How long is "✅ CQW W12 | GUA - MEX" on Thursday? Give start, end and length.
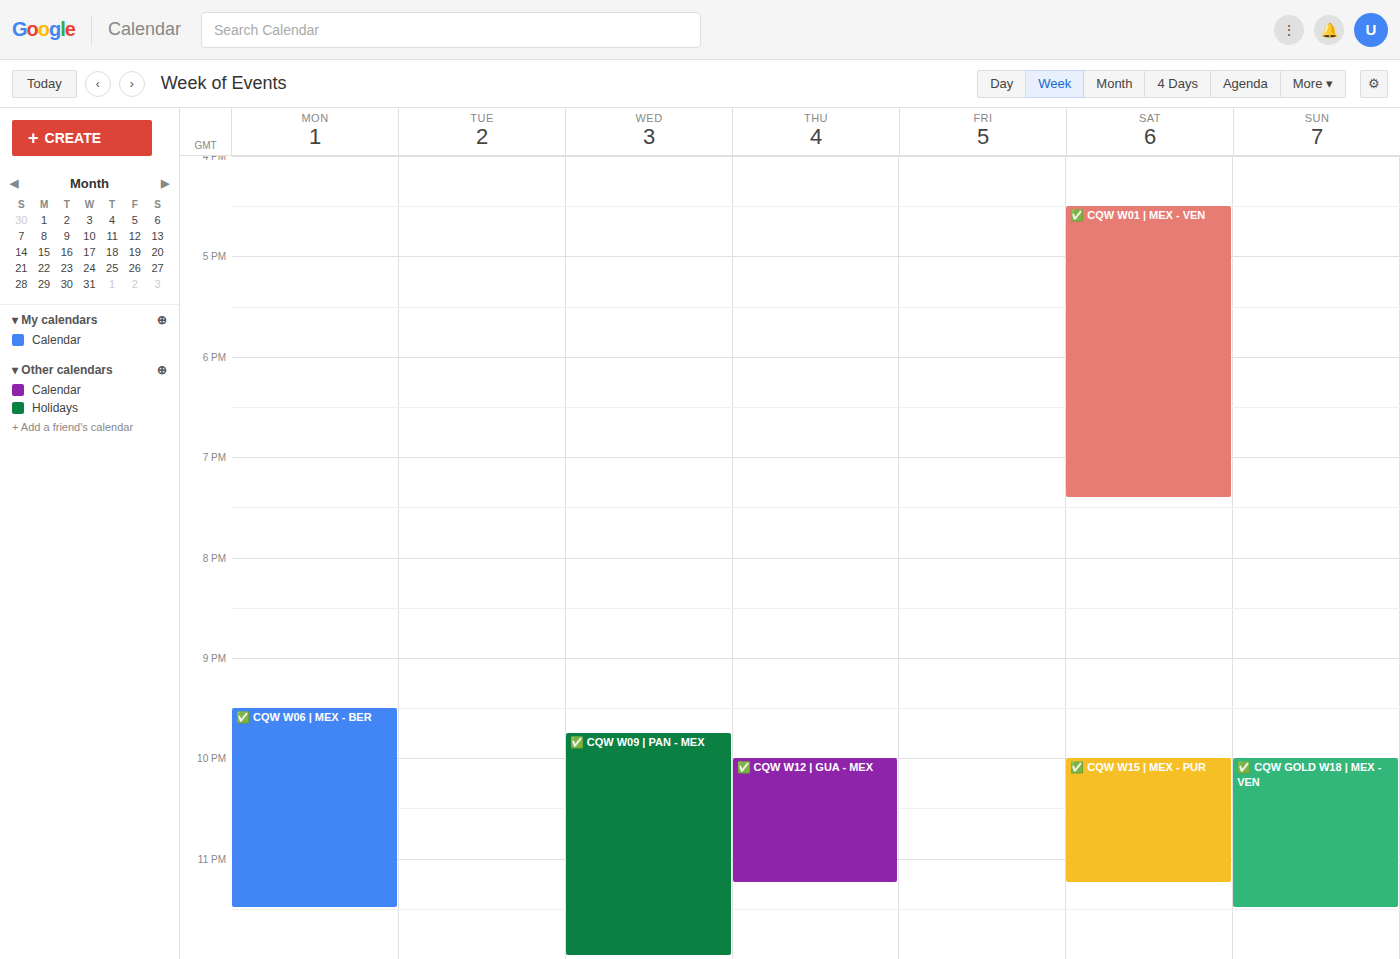
22:00 to 23:15, 1 hour 15 minutes